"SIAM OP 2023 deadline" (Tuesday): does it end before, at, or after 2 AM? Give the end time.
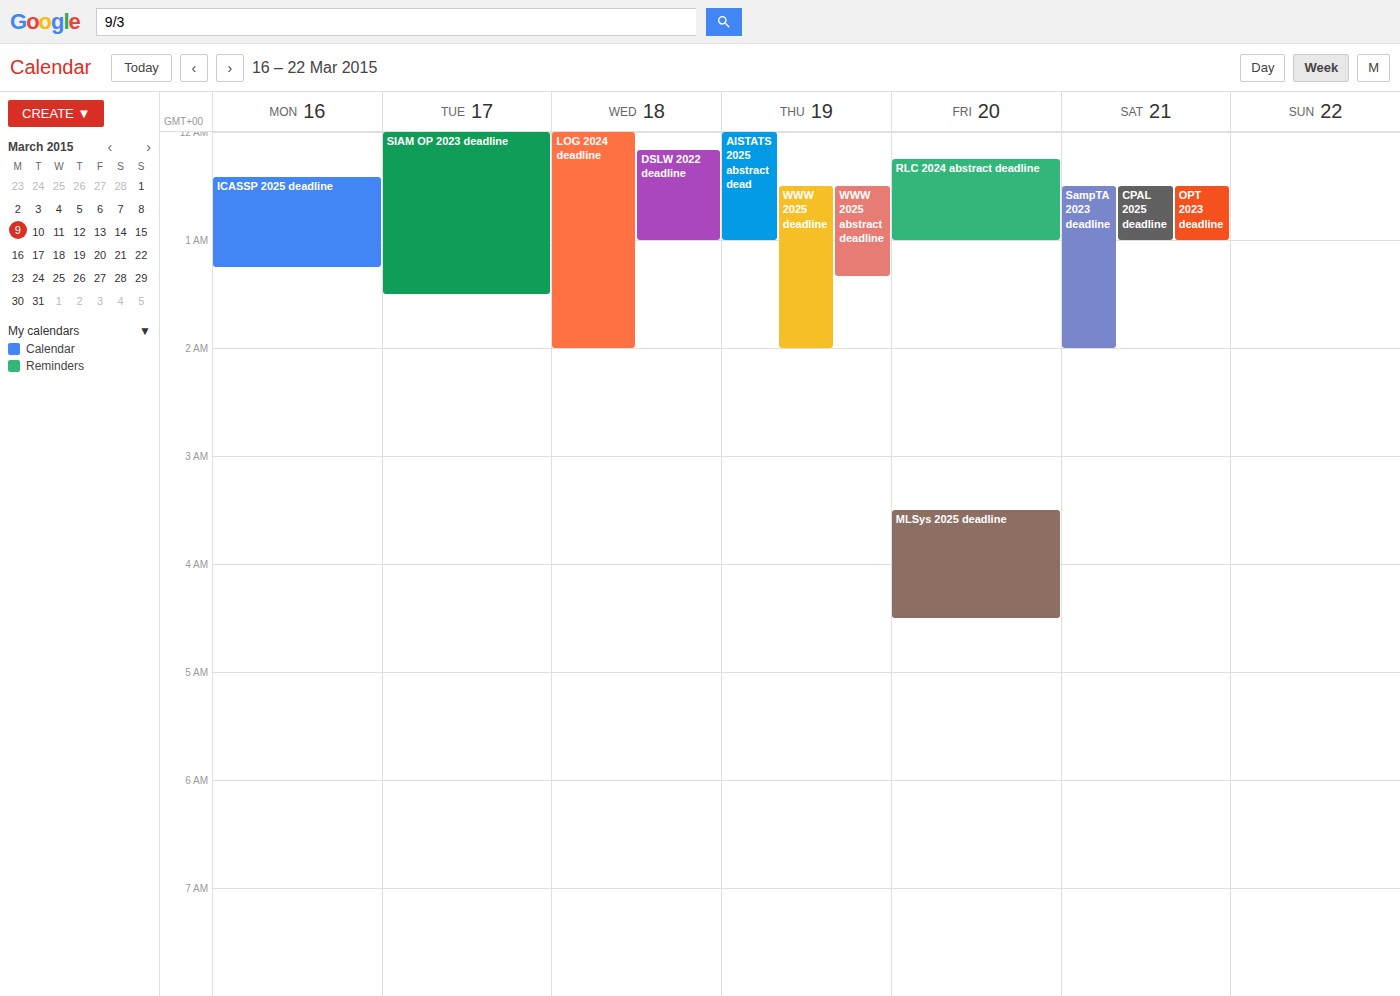
1:30 AM -- before 2 AM, 30 minutes above the 2 AM line.